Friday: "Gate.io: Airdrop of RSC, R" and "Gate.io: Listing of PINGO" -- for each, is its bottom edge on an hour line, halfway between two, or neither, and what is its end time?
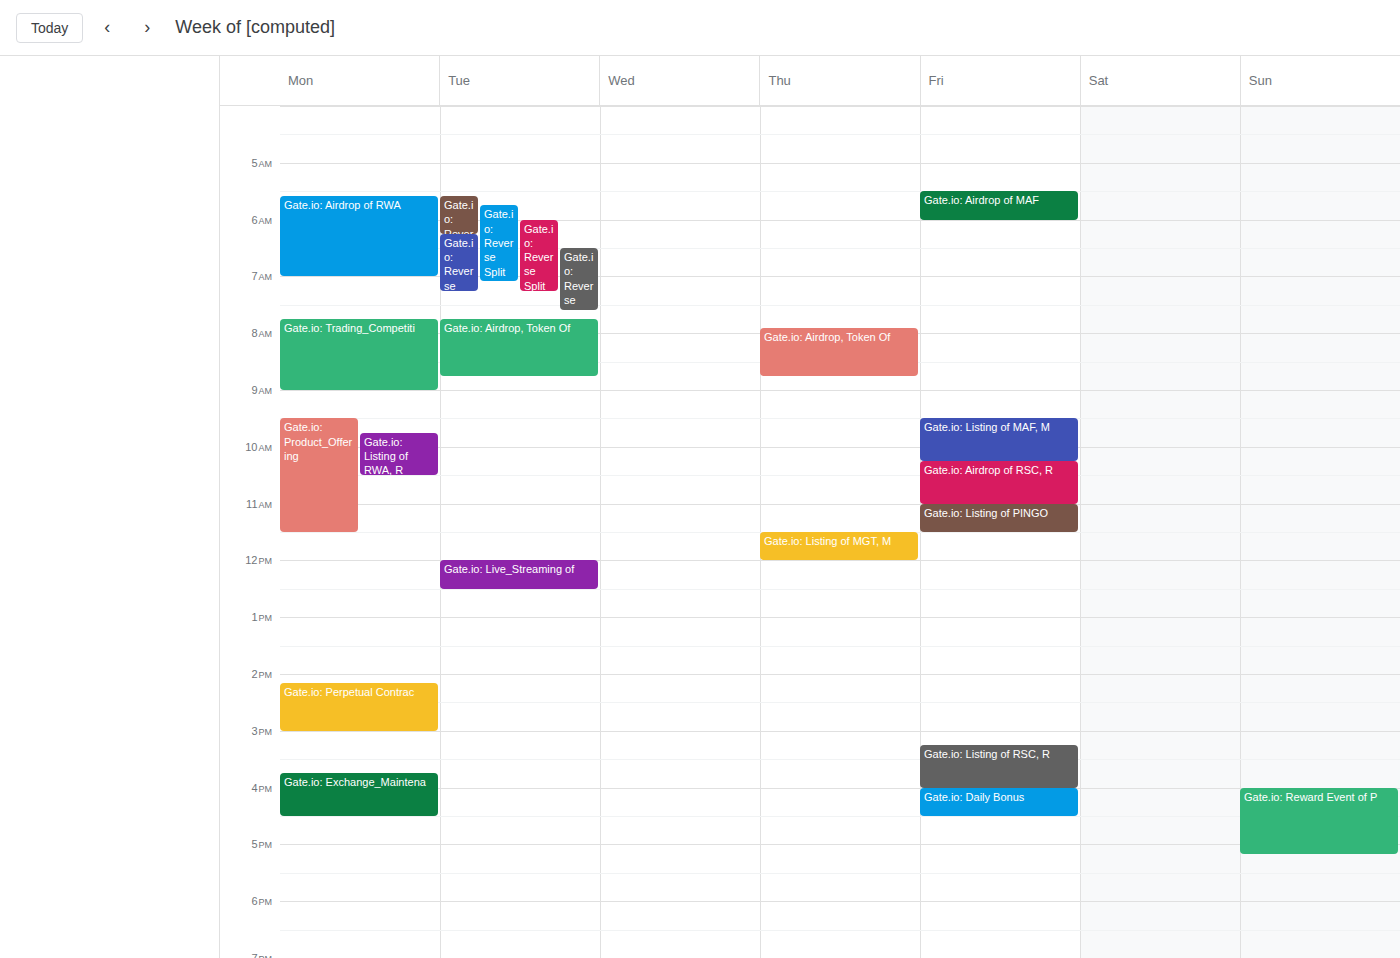
"Gate.io: Airdrop of RSC, R": 11:00 AM, exactly on the 11 AM line. "Gate.io: Listing of PINGO": 11:30 AM, halfway between the 11 AM and 12 PM lines.